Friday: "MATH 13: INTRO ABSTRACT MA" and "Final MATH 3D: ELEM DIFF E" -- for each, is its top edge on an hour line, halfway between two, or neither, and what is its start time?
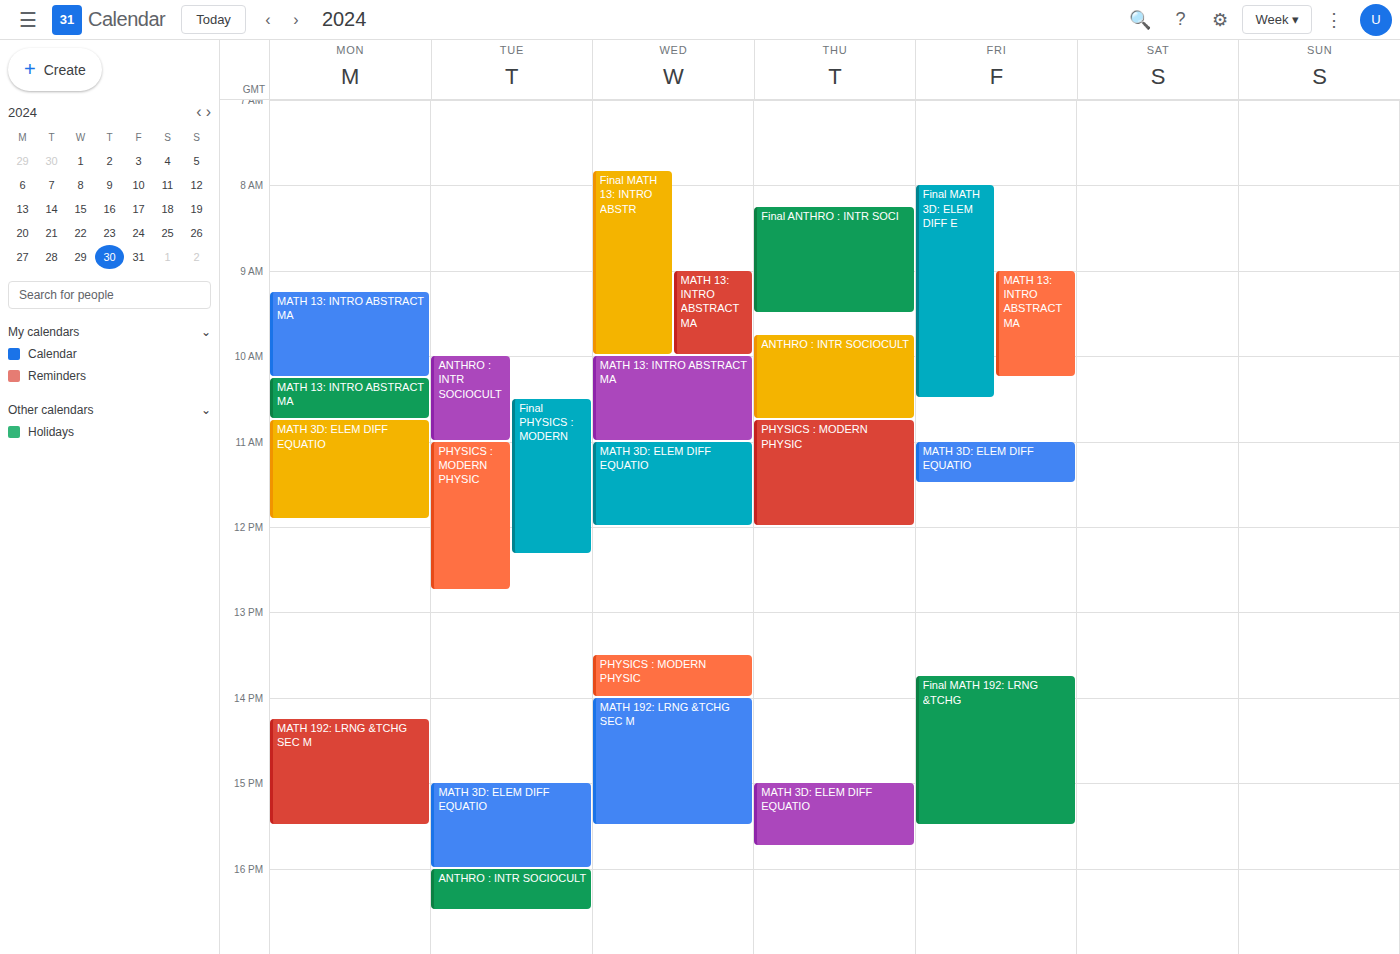
"MATH 13: INTRO ABSTRACT MA": 9:00 AM, exactly on the 9 AM line. "Final MATH 3D: ELEM DIFF E": 8:00 AM, exactly on the 8 AM line.